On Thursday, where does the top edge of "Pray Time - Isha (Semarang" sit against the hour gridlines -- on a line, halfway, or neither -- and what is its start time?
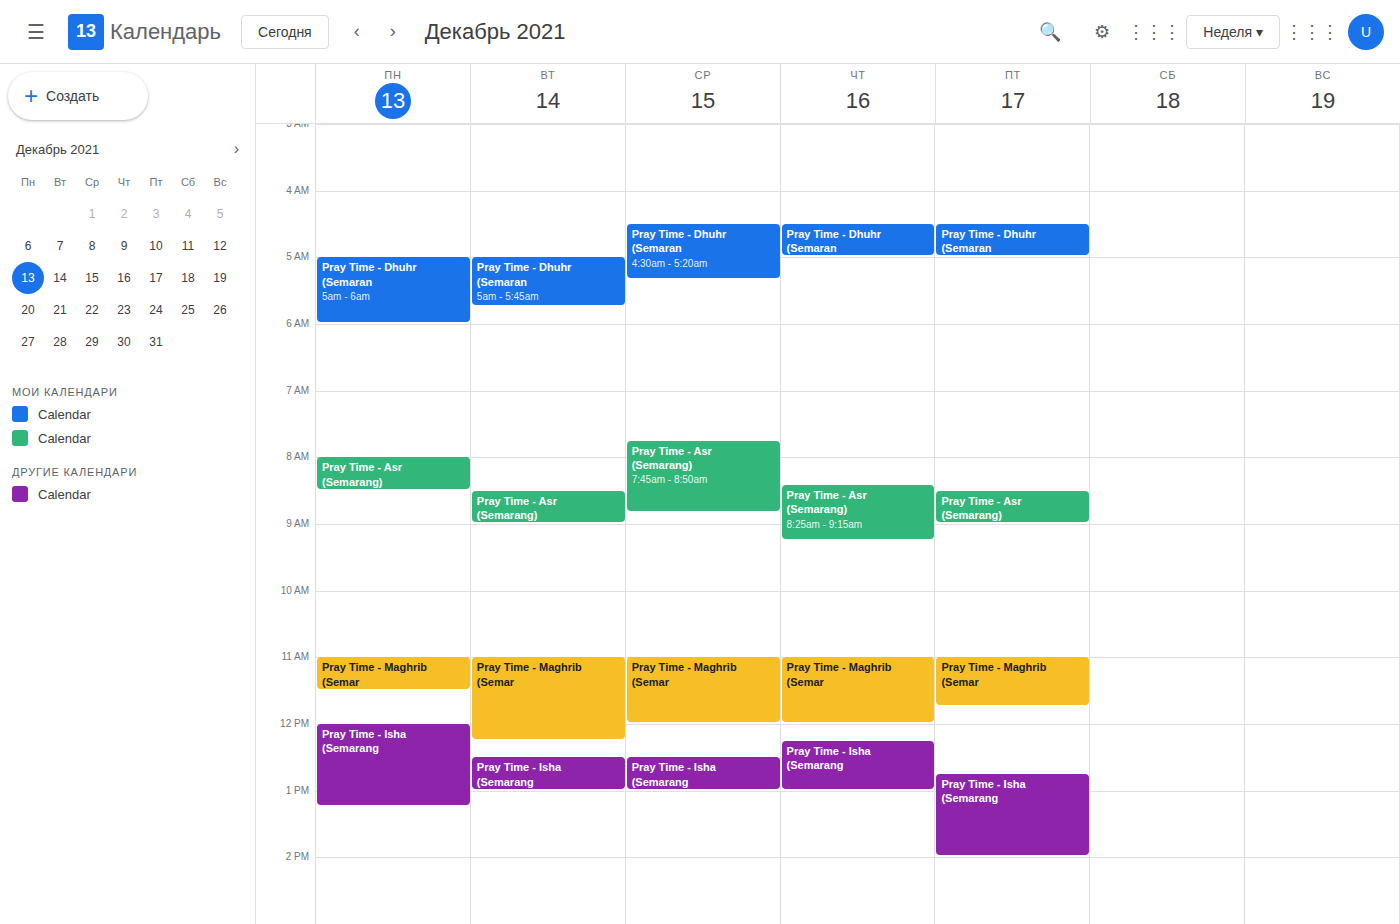
12:15 PM -- neither: a quarter of the way from the 12 PM line to the 1 PM line.